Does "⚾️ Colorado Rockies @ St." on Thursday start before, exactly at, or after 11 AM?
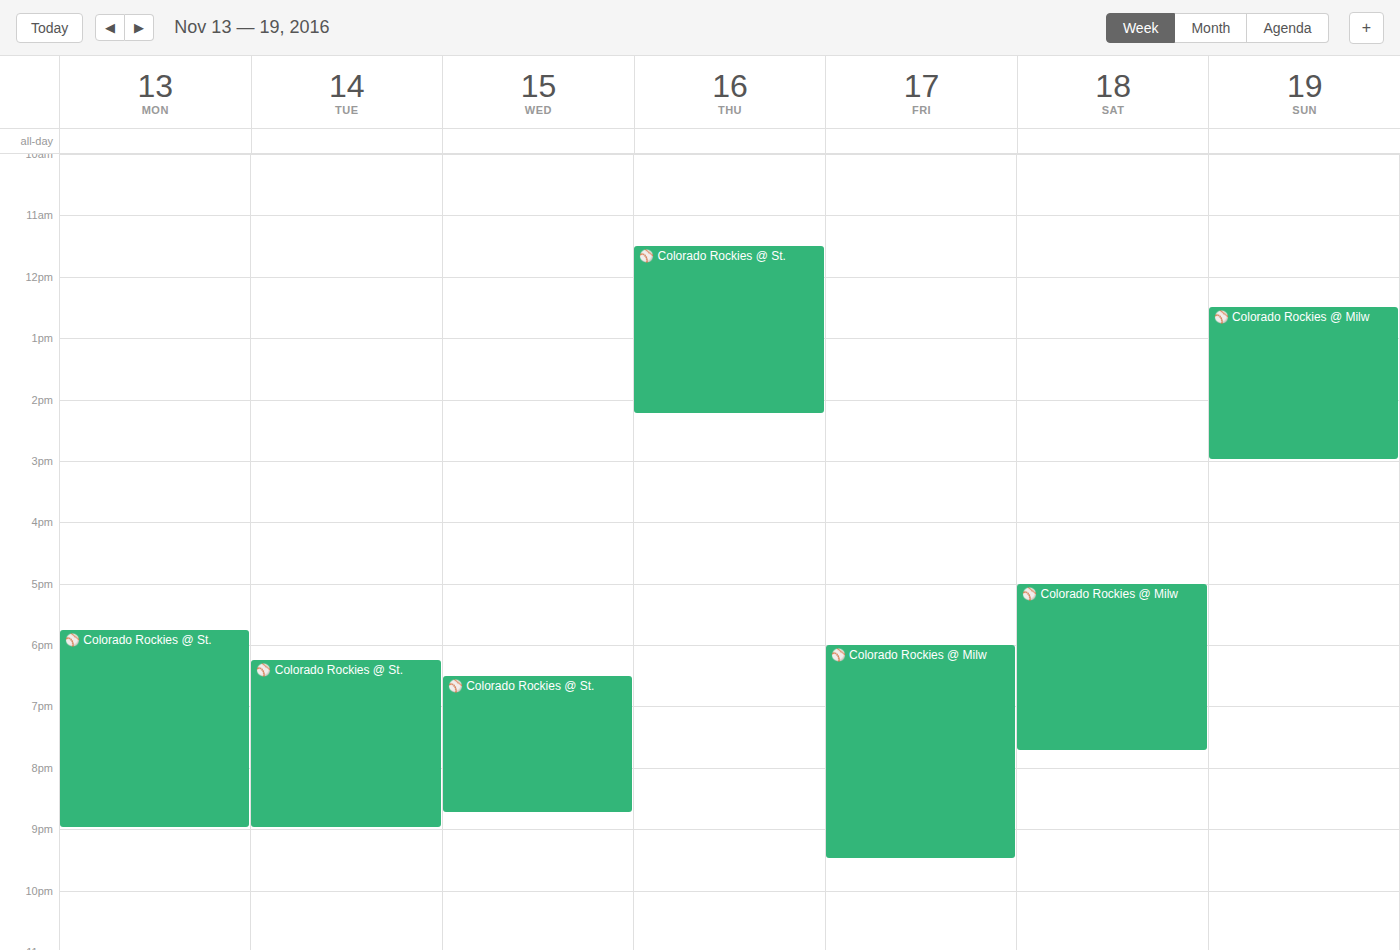
11:30 AM -- after 11 AM, 30 minutes below the 11 AM line.